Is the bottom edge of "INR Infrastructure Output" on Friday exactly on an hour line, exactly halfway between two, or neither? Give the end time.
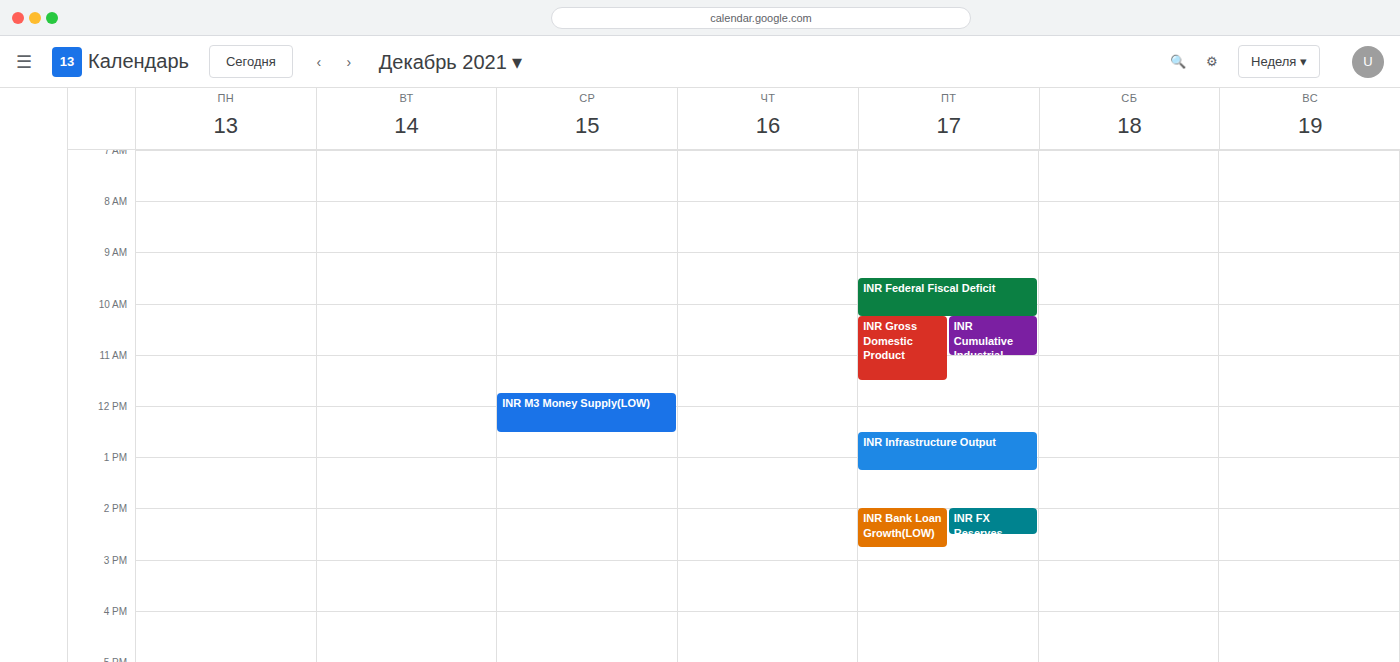
1:15 PM -- neither: a quarter of the way from the 1 PM line to the 2 PM line.